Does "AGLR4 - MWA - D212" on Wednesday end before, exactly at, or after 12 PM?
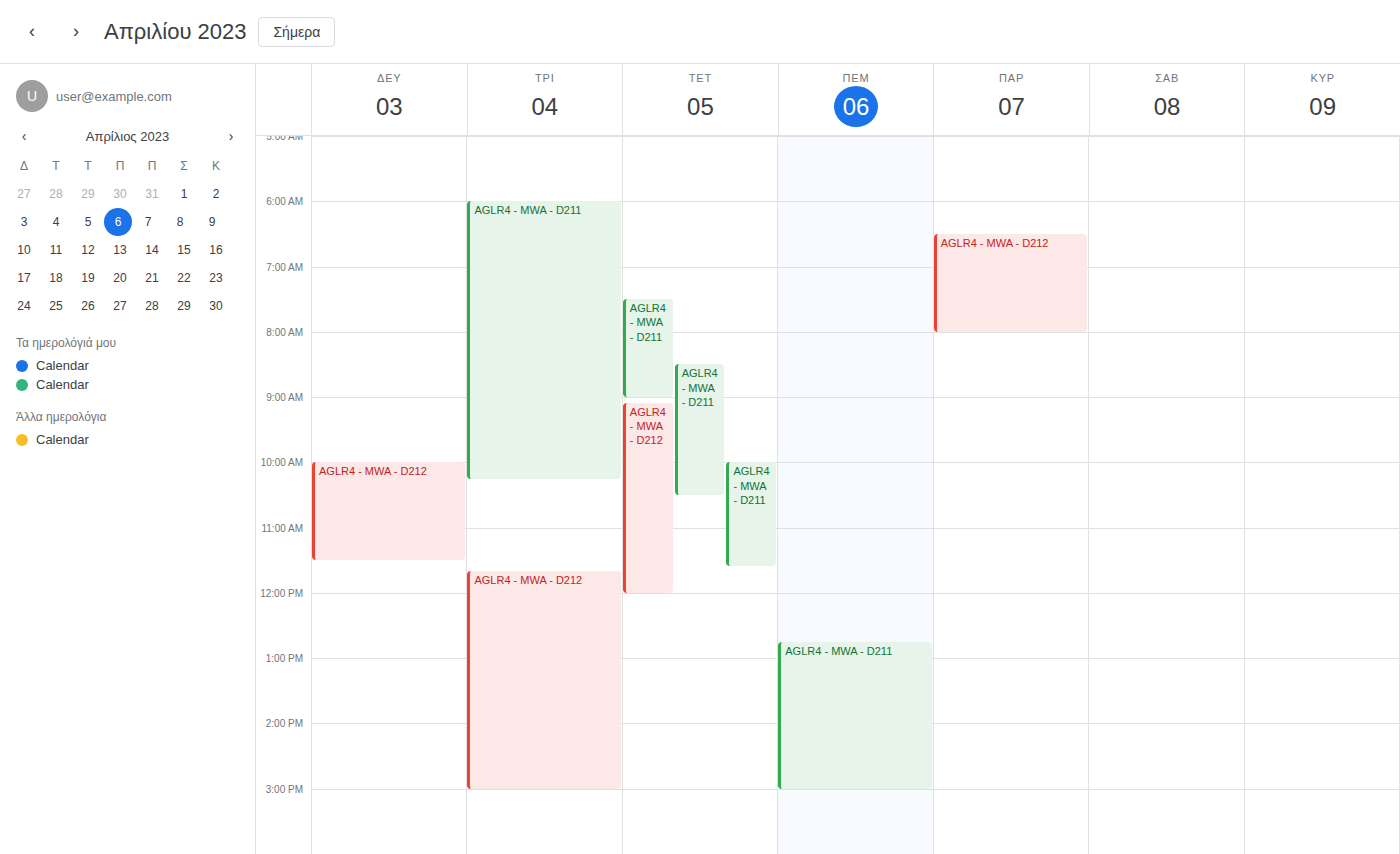
12:00 PM -- exactly at 12 PM, on the 12 PM line.